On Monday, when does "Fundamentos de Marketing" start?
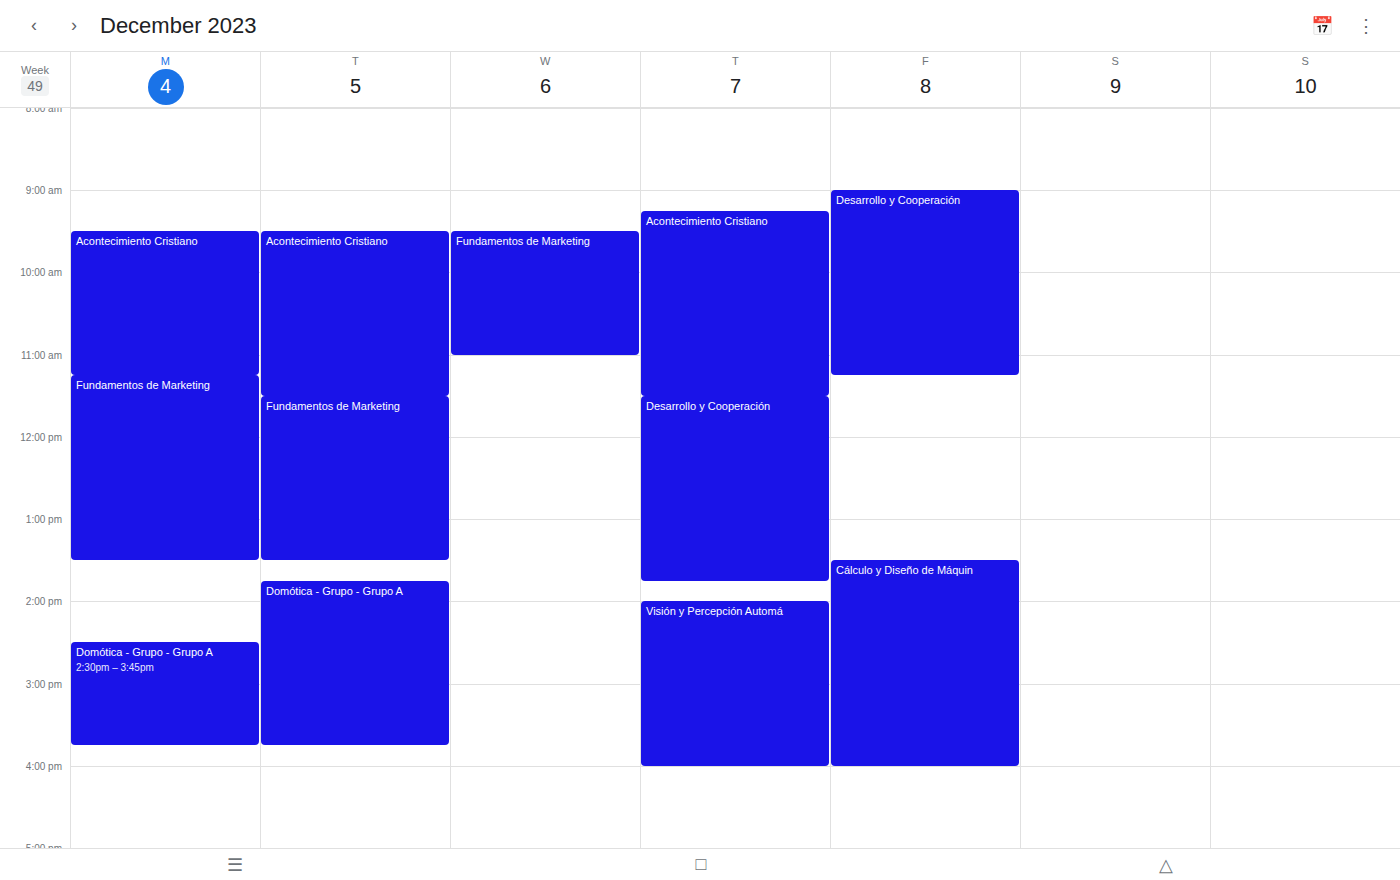
11:15 AM